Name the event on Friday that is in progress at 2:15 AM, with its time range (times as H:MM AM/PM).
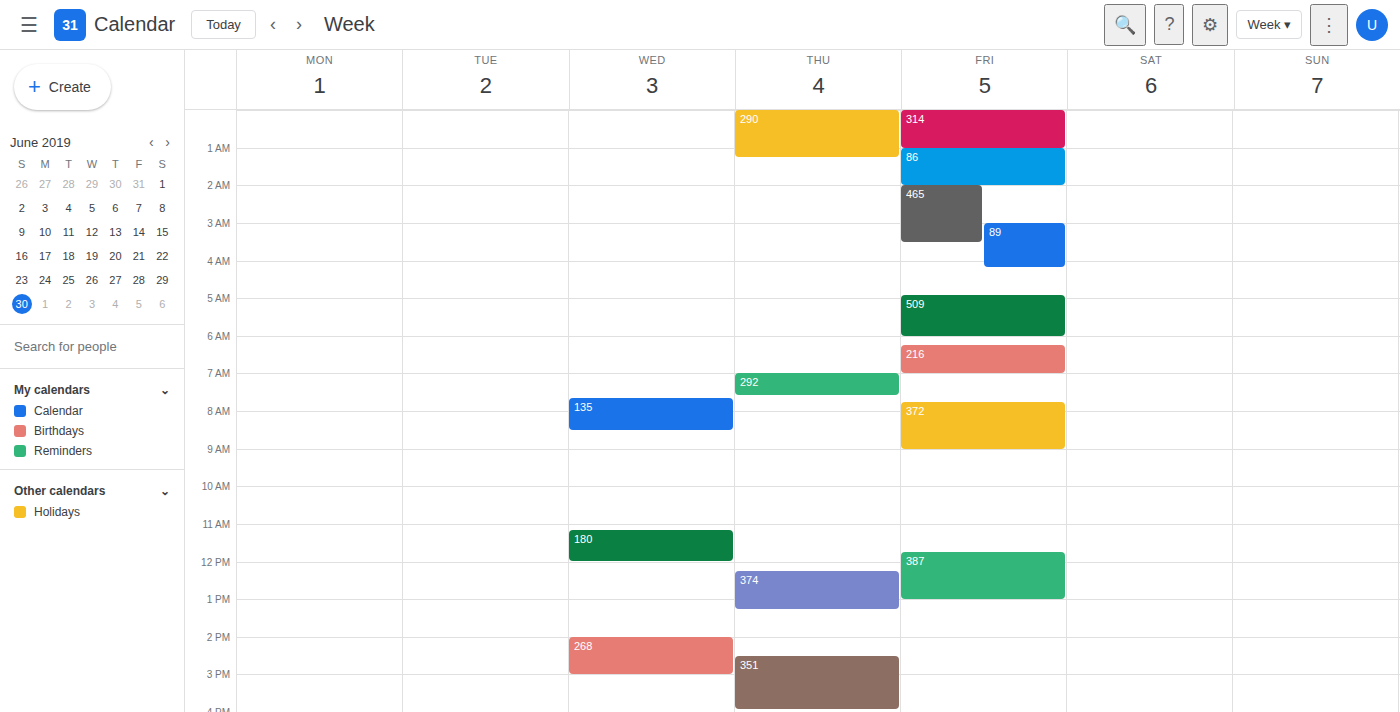
"465", 2:00 AM to 3:30 AM